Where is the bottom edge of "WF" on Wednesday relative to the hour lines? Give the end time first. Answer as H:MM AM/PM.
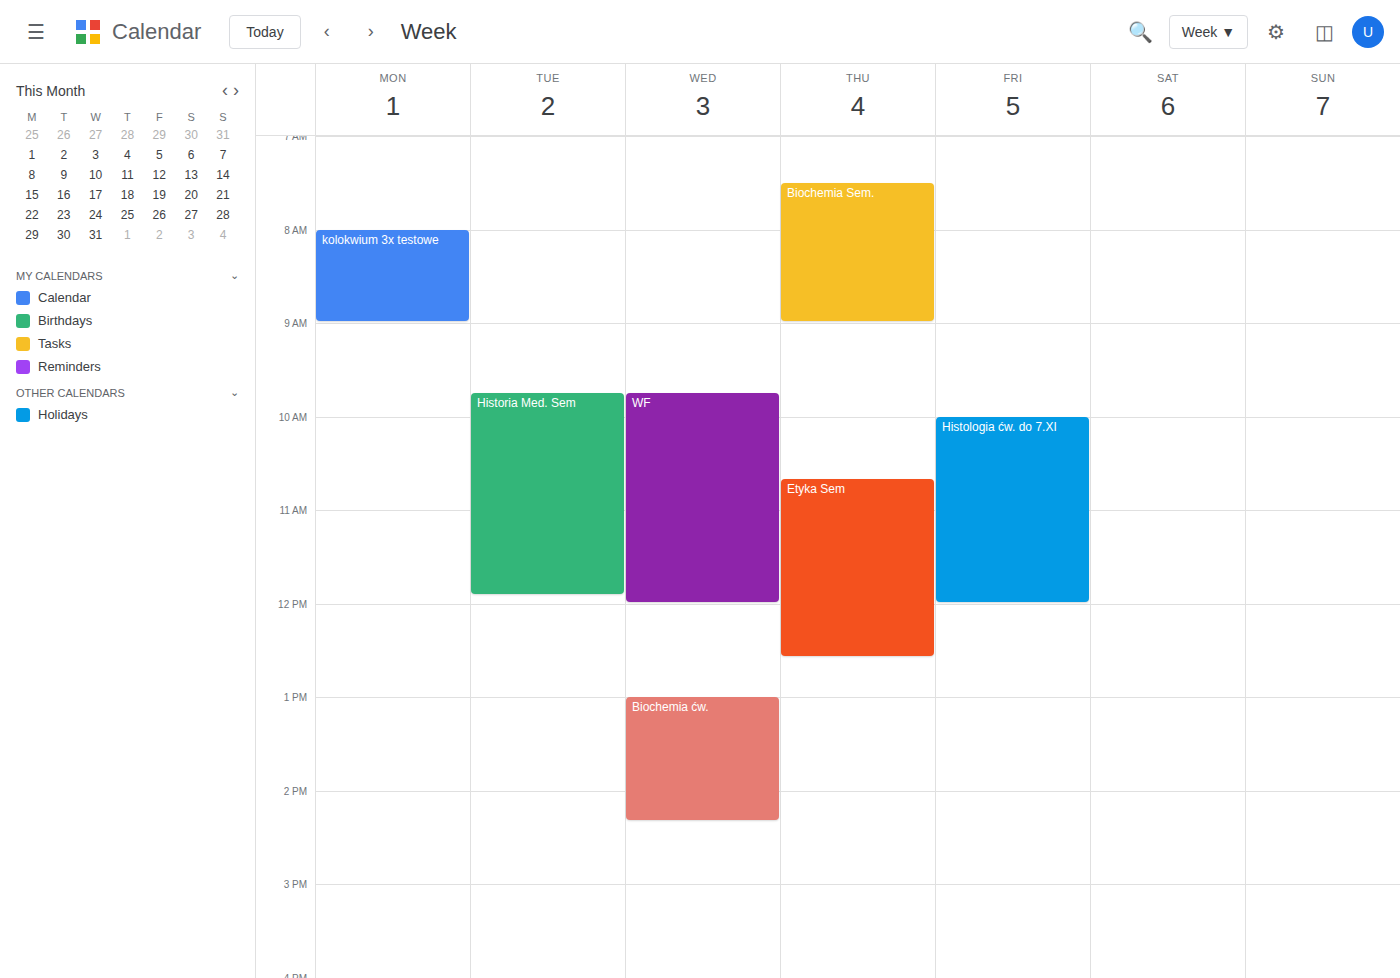
12:00 PM -- exactly on the 12 PM line.